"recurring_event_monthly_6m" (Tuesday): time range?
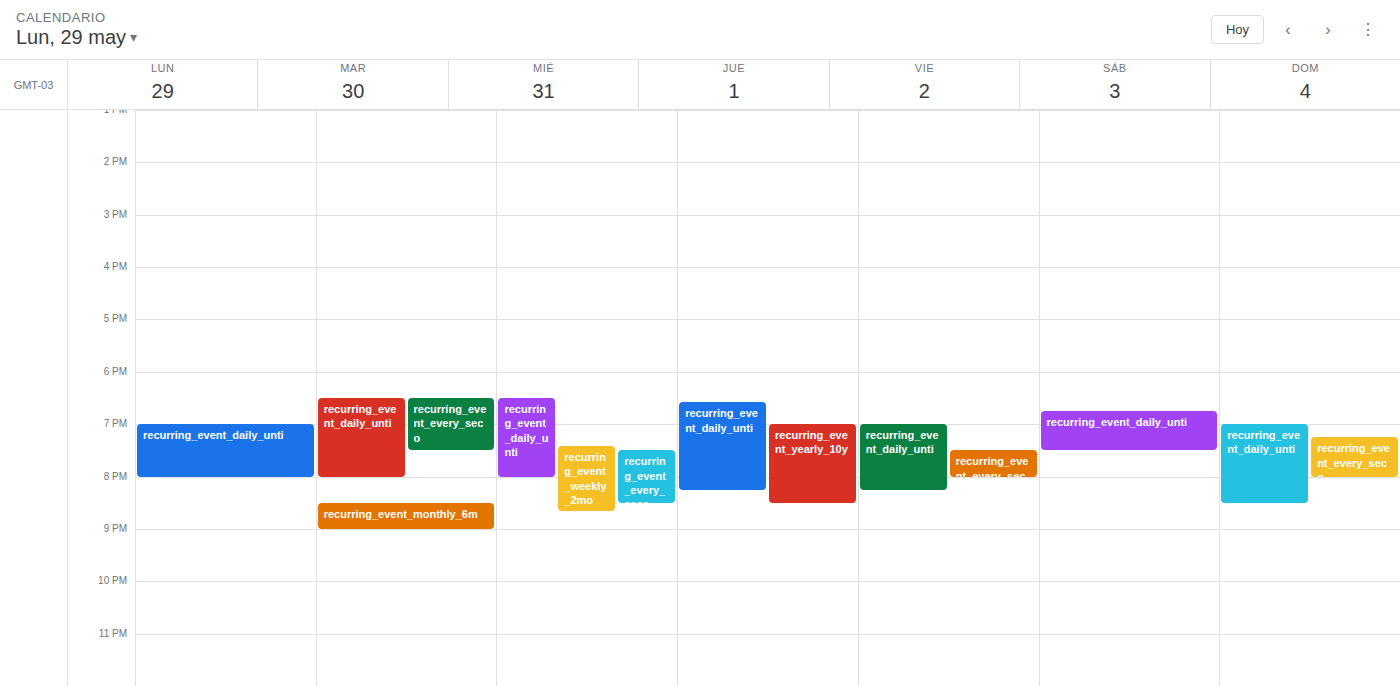
8:30 PM to 9:00 PM